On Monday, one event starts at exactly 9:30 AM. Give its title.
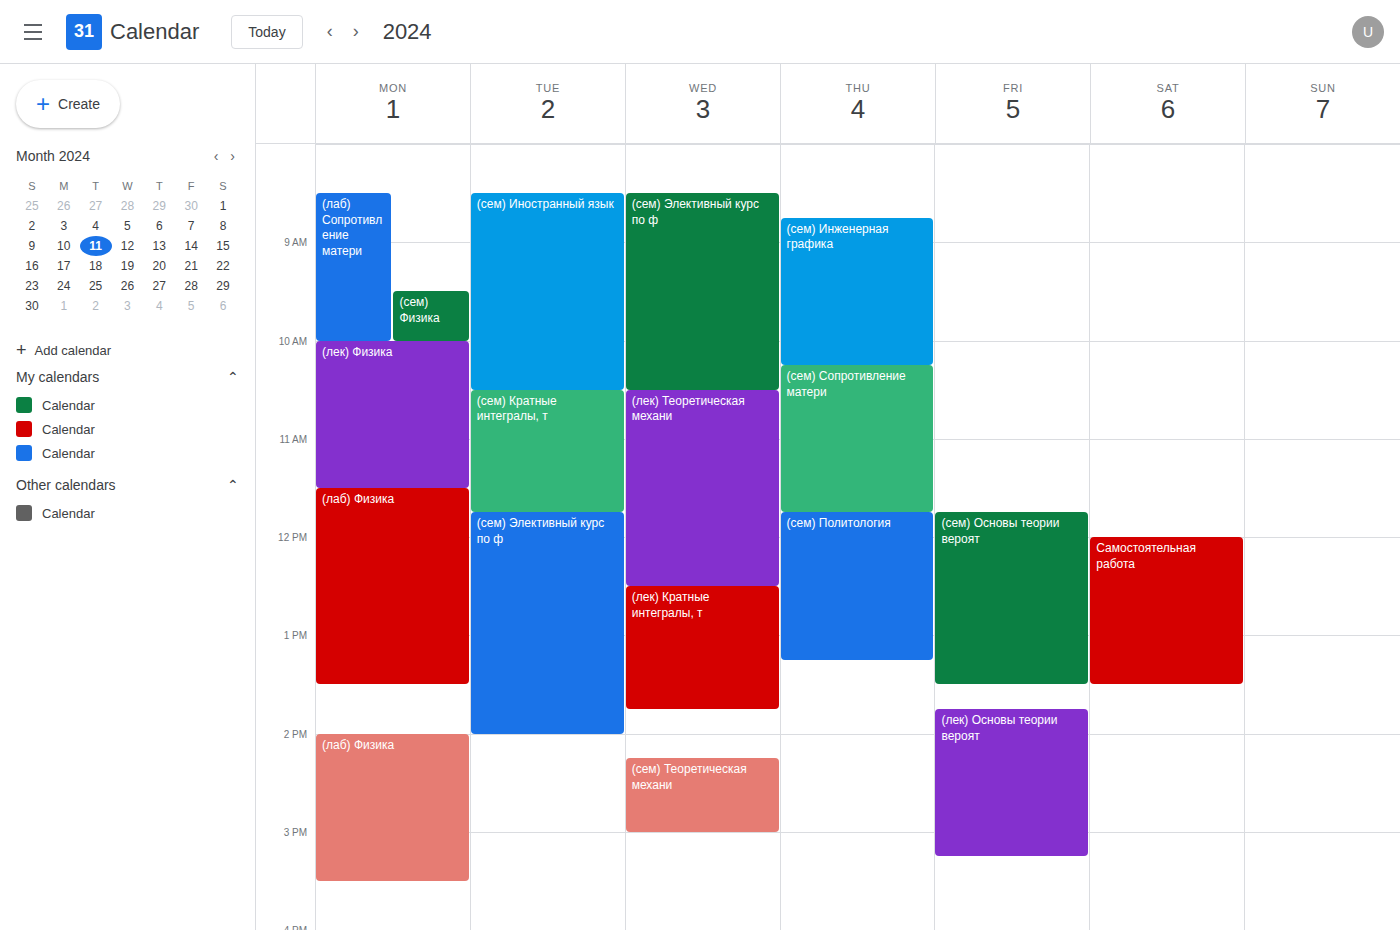
"(сем) Физика"